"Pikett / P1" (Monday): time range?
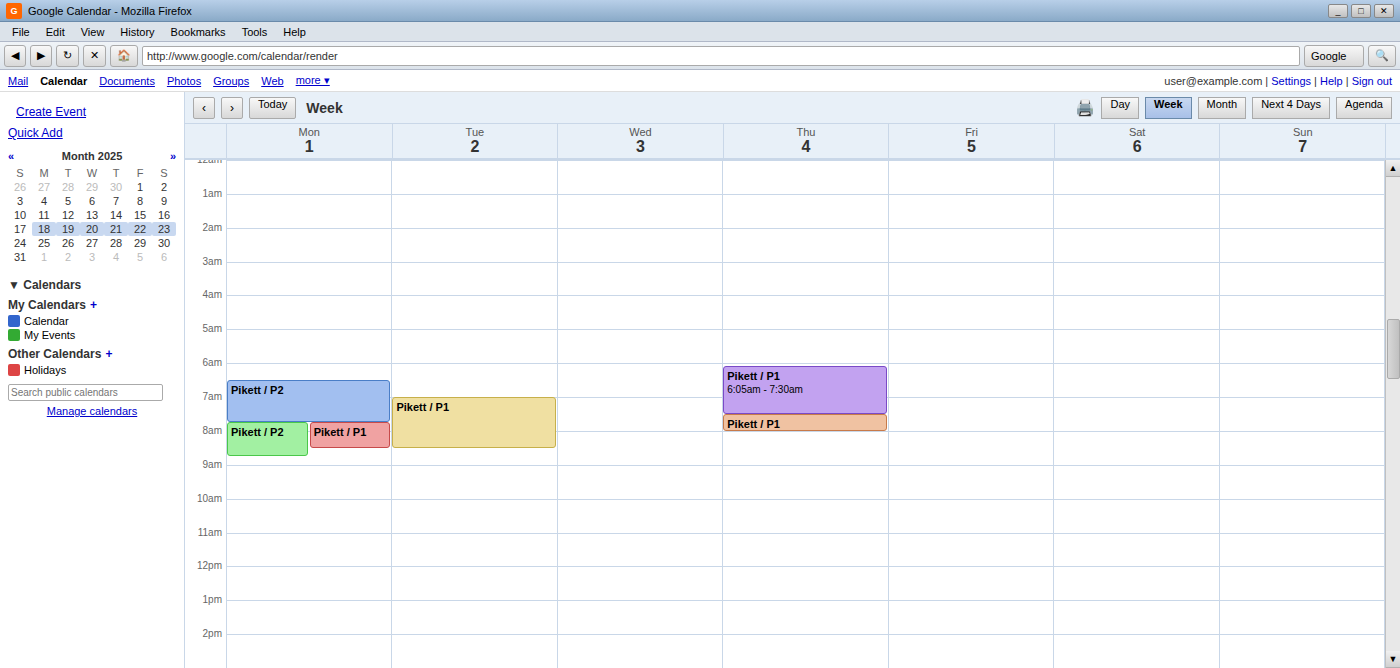
7:45 AM to 8:30 AM